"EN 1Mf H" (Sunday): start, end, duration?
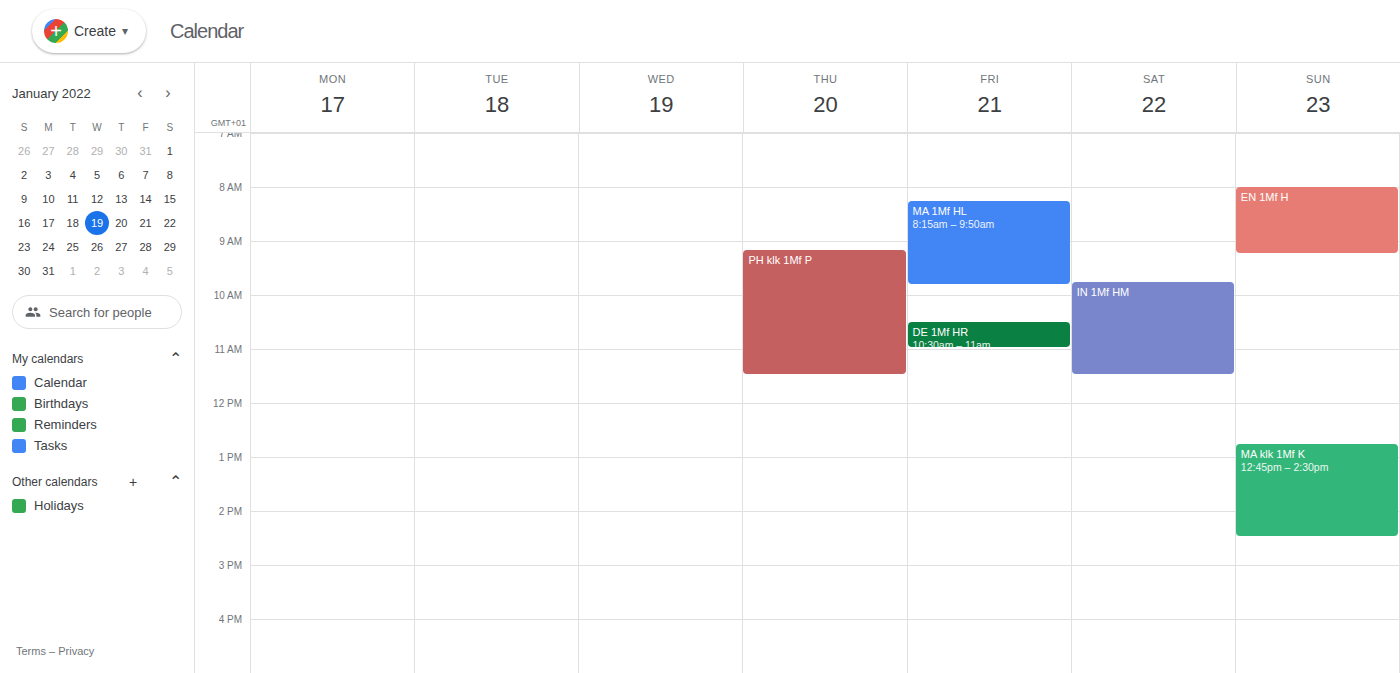
08:00 to 09:15, 1 hour 15 minutes